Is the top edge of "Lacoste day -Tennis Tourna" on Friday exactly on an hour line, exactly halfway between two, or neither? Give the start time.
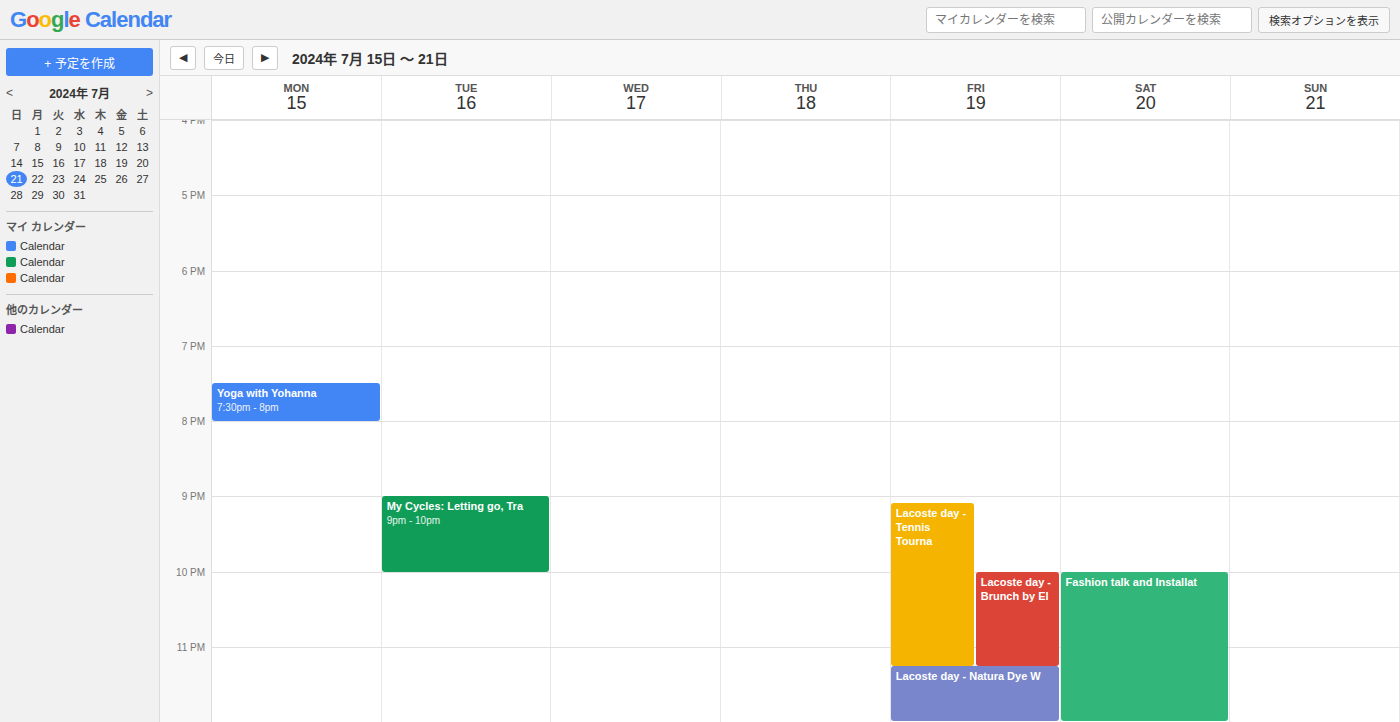
9:05 PM -- neither: 5 minutes below the 9 PM line and 55 minutes above the 10 PM line.